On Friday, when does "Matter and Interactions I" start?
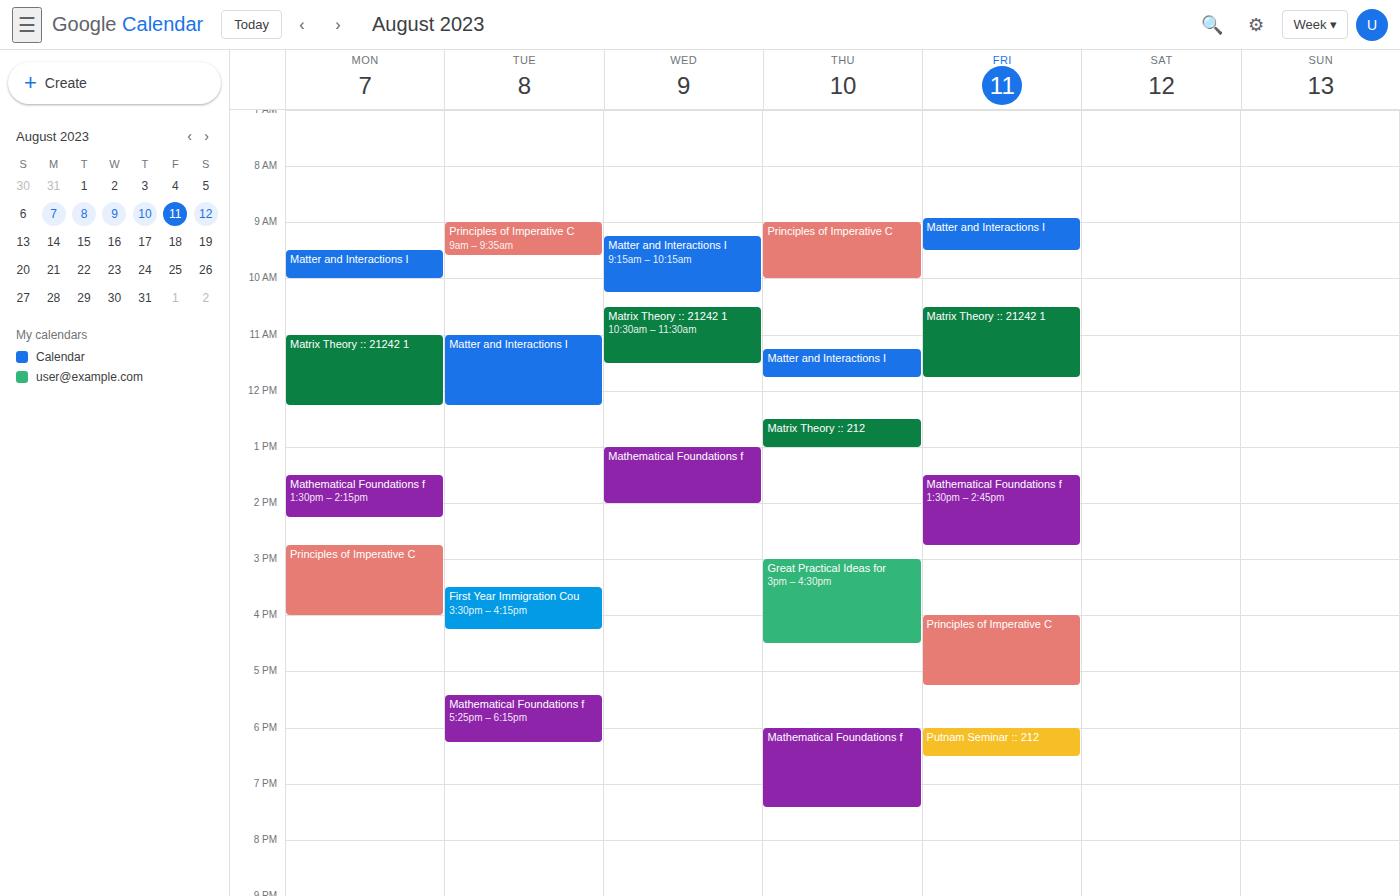
8:55 AM